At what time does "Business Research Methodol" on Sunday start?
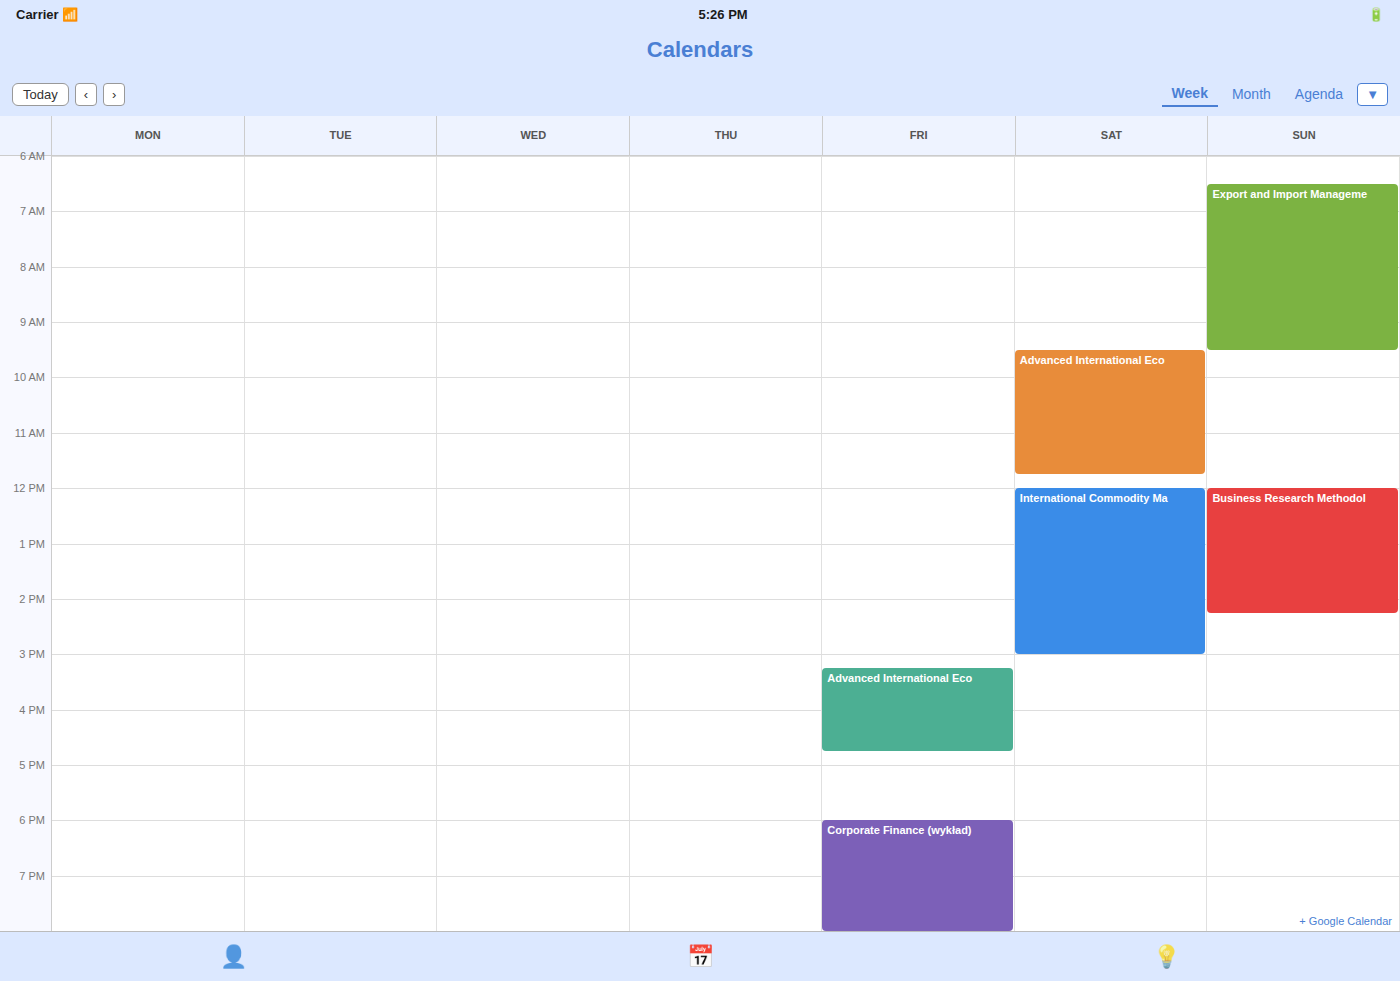
12:00 PM